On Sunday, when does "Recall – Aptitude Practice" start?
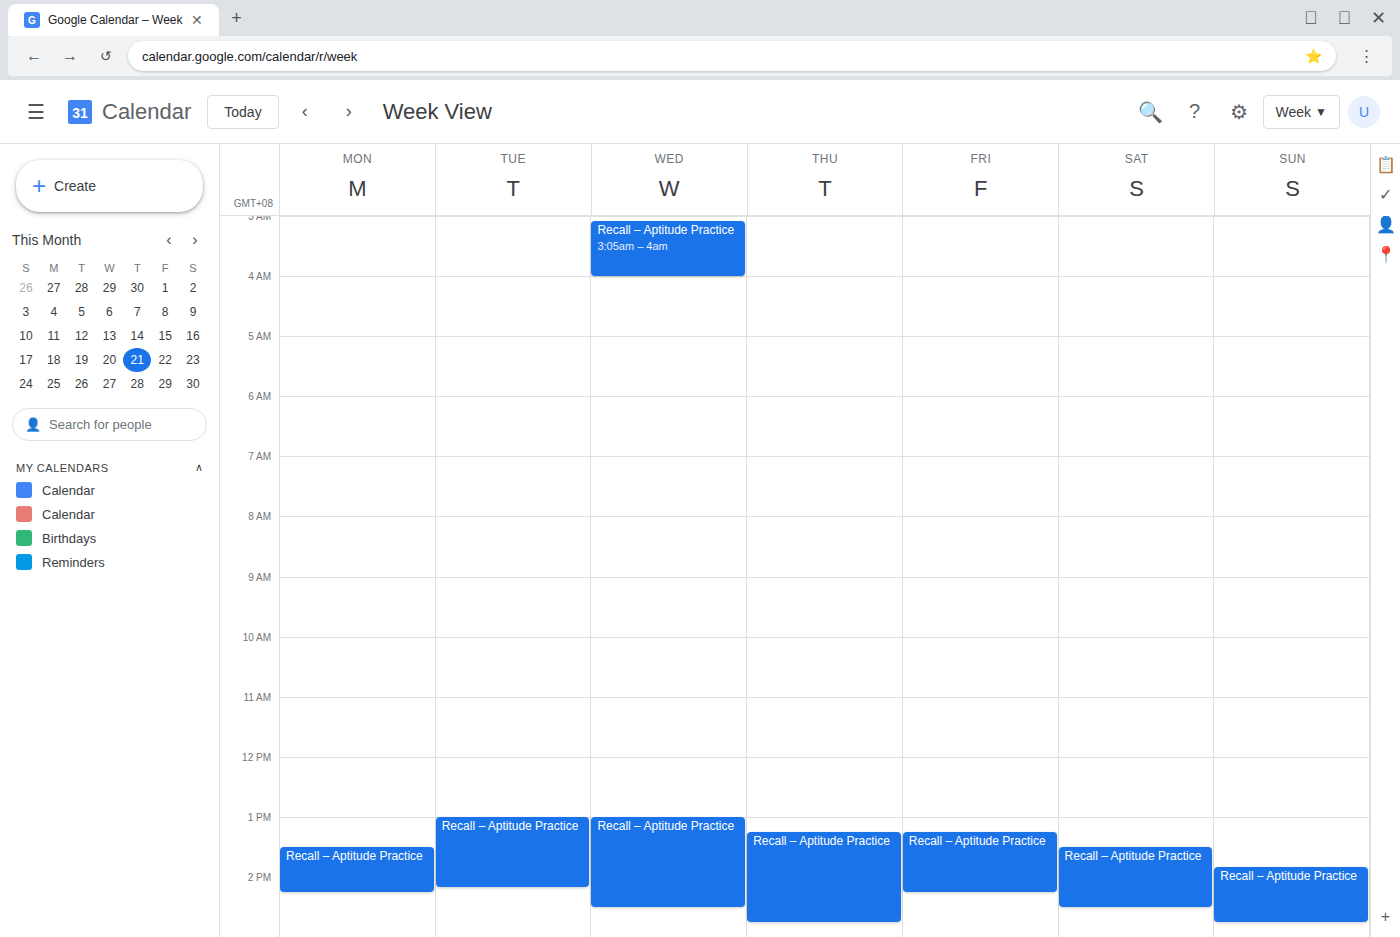
13:50